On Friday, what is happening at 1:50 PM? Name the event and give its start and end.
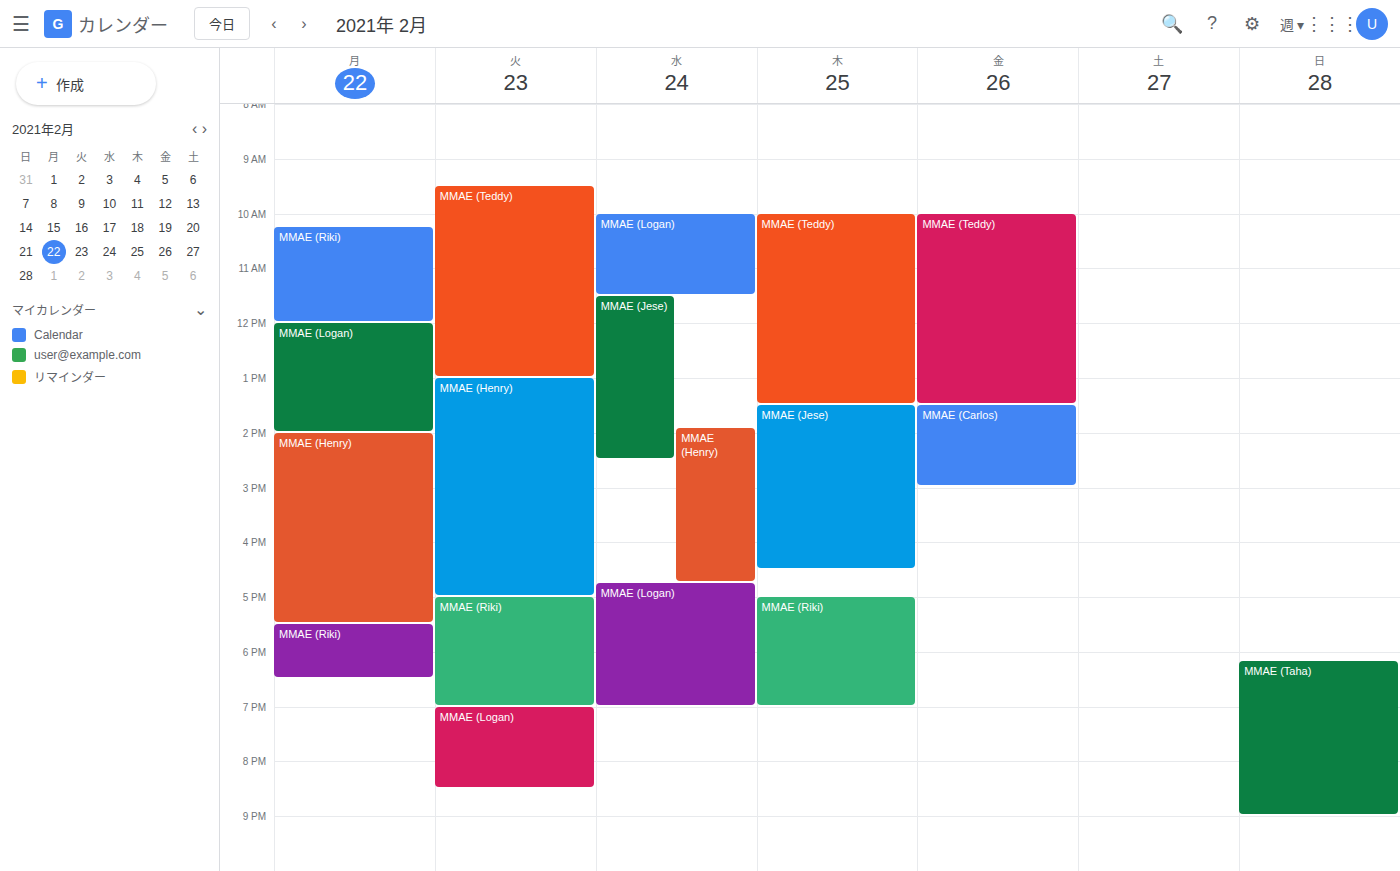
"MMAE (Carlos)", 1:30 PM to 3:00 PM